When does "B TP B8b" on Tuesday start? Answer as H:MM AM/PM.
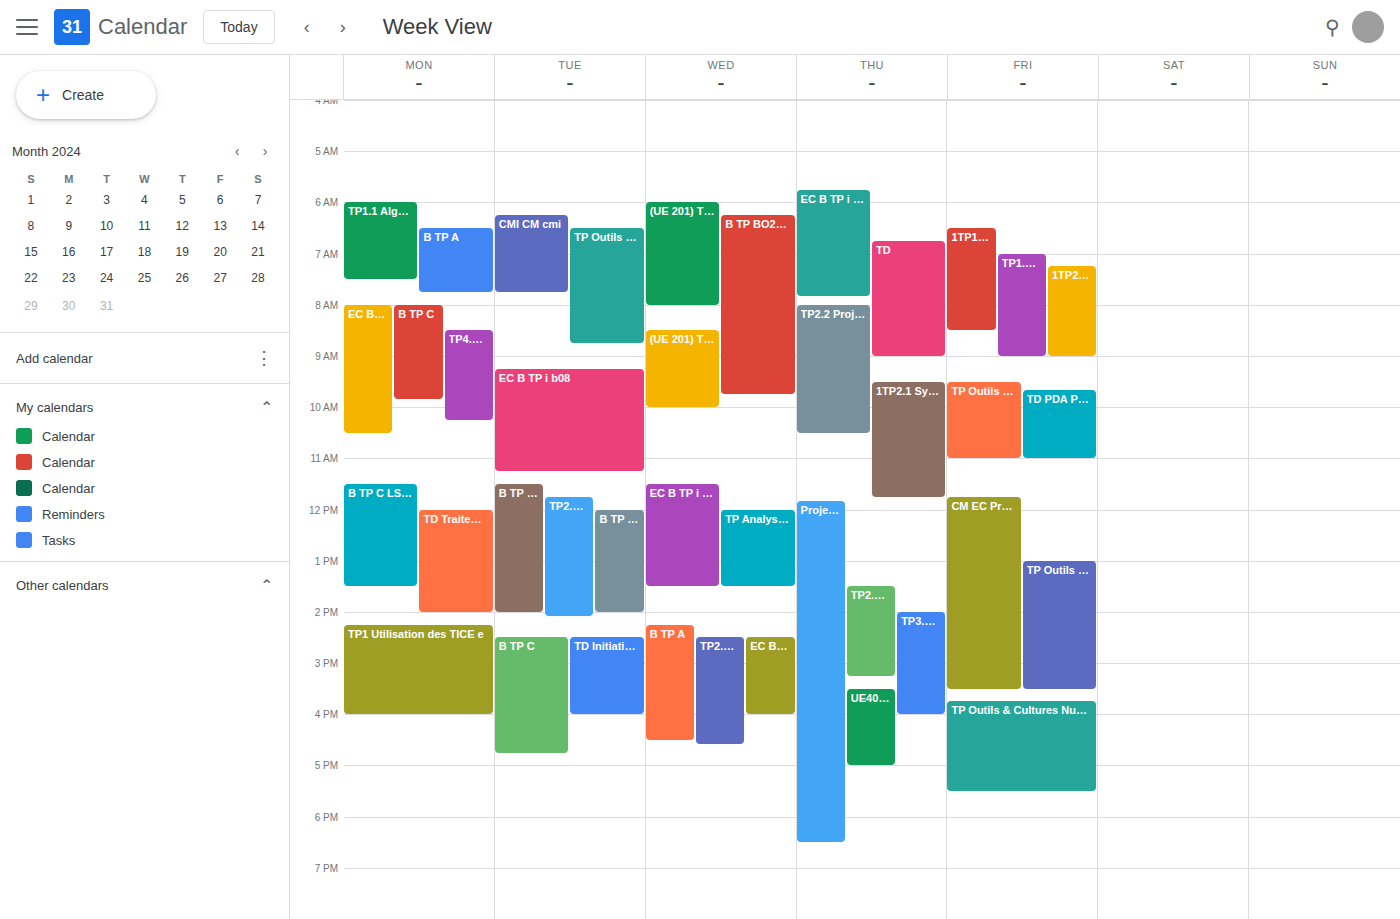
12:00 PM